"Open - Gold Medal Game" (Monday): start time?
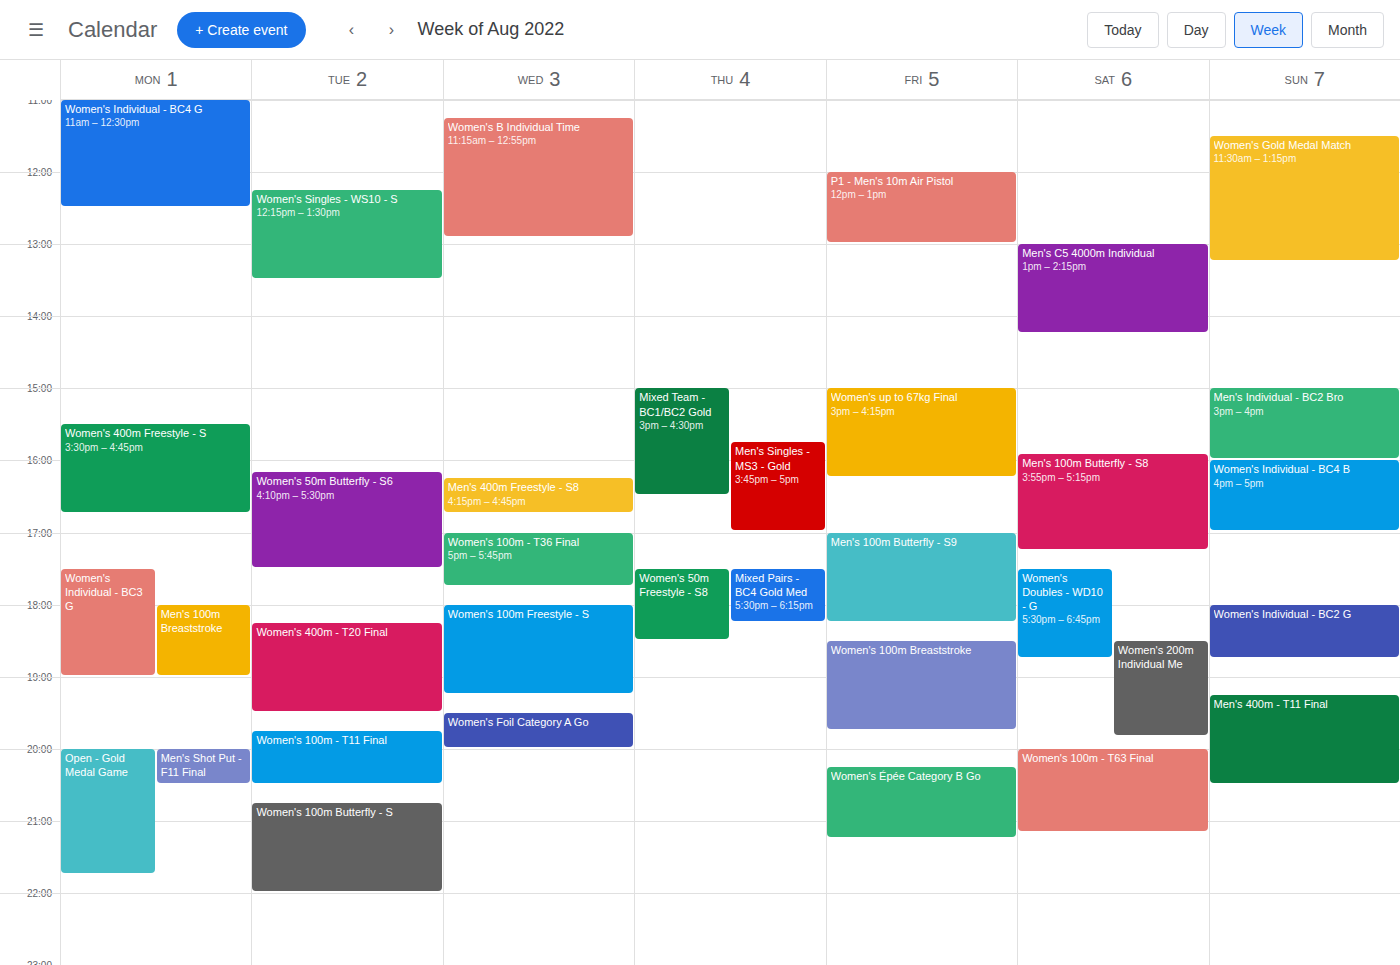
20:00